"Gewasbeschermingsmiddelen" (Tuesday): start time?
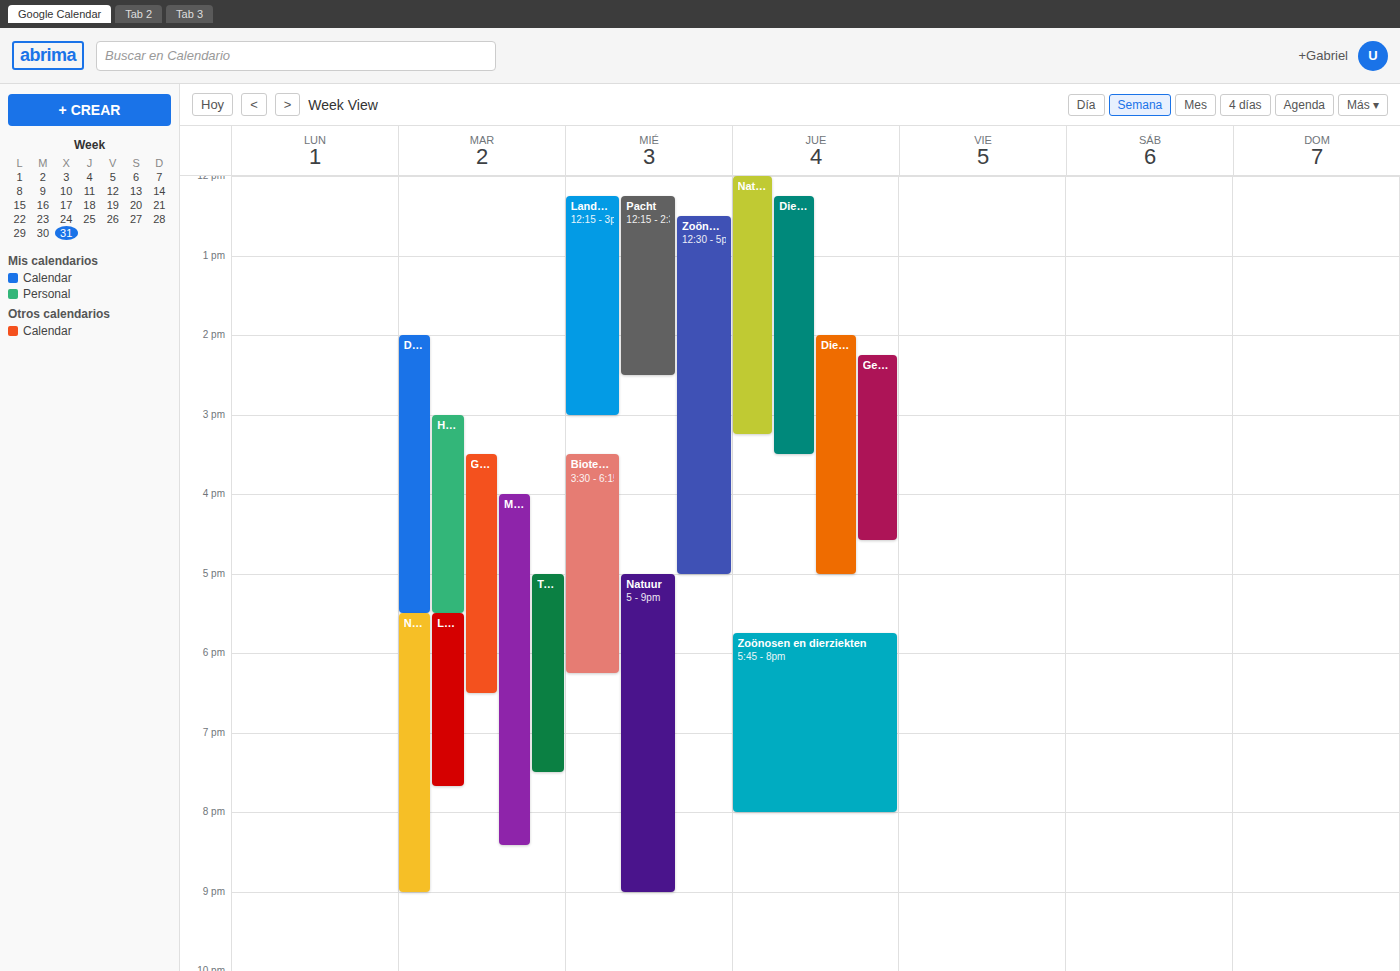
15:30